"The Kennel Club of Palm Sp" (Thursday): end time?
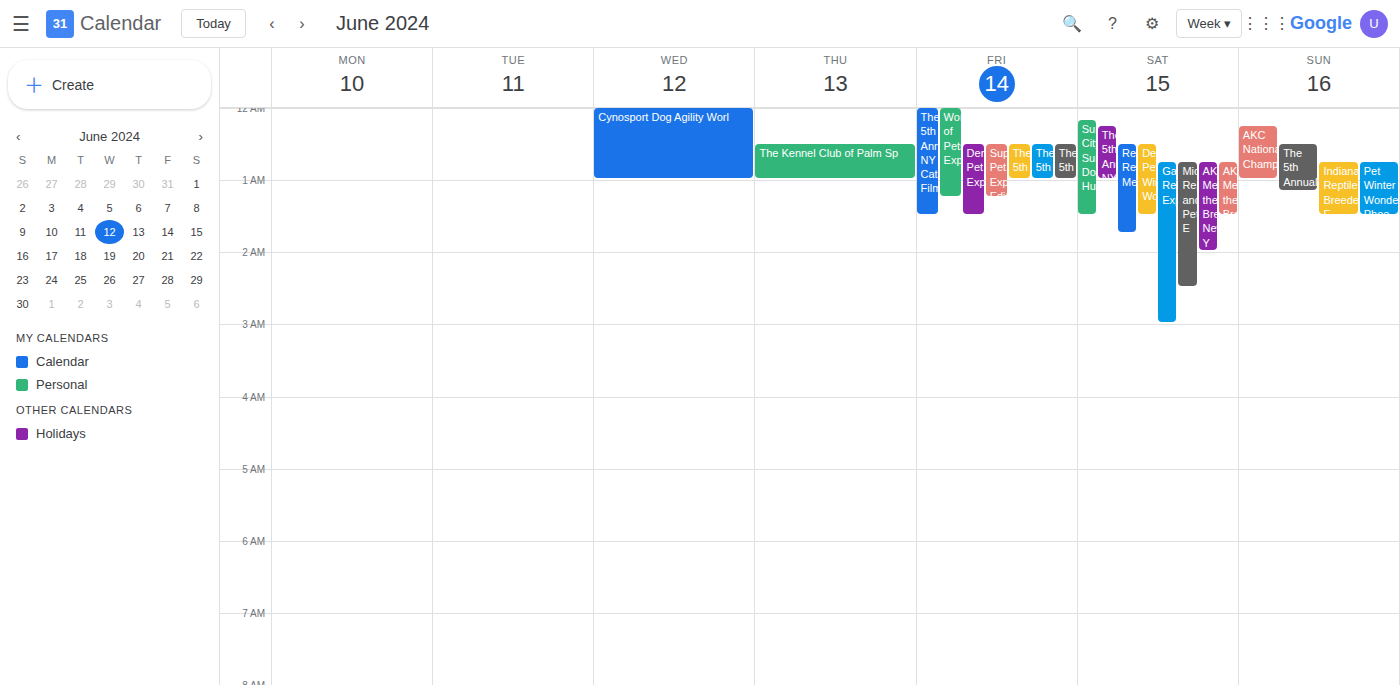
1:00 AM